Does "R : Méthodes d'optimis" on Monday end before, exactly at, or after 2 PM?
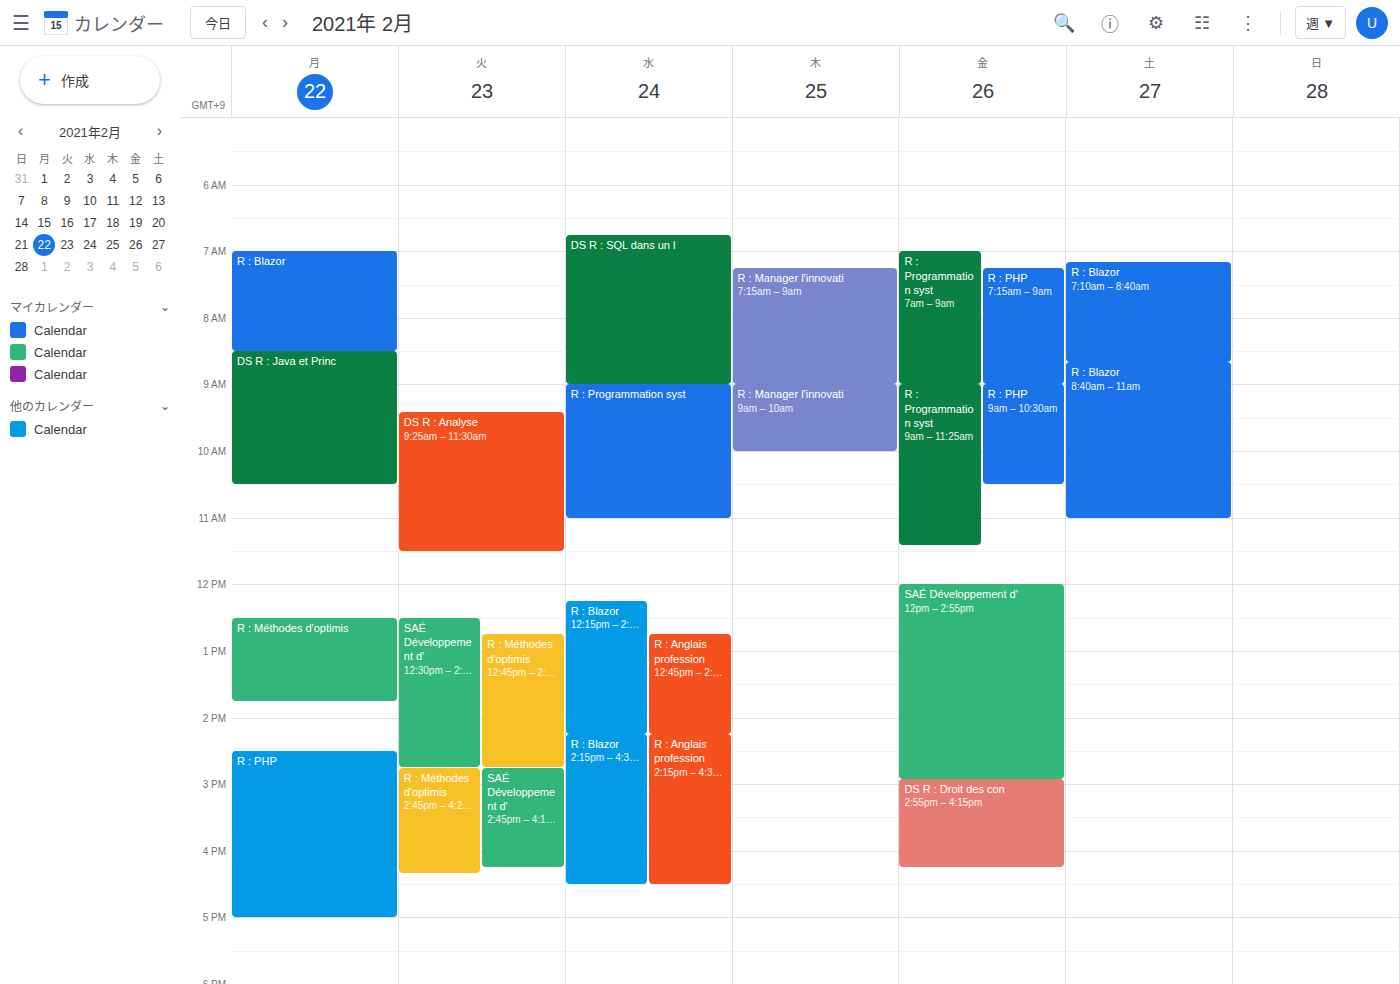
1:45 PM -- before 2 PM, 15 minutes above the 2 PM line.